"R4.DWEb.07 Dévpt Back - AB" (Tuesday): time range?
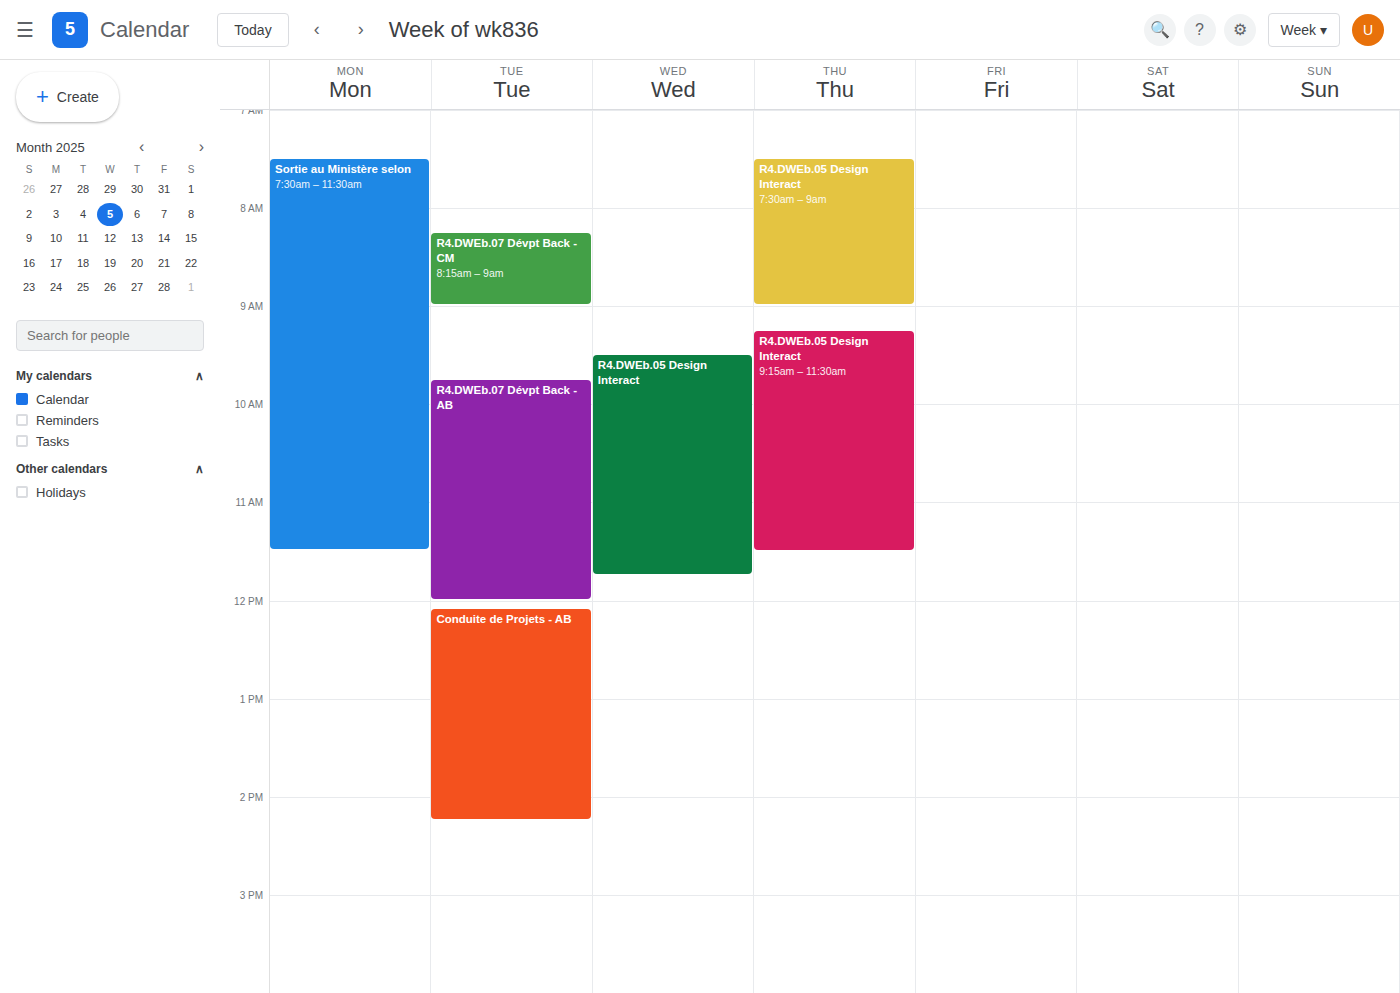
09:45 to 12:00